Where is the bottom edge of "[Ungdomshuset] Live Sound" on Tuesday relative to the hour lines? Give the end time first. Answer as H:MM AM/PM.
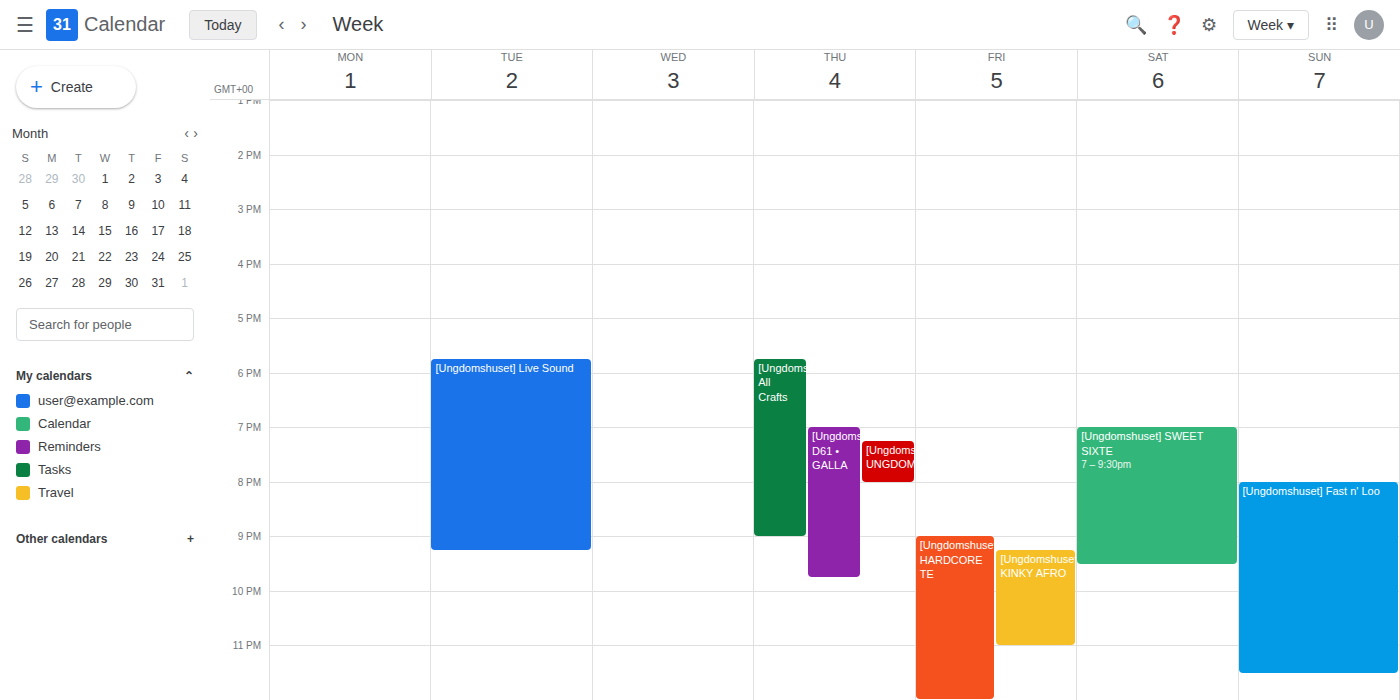
9:15 PM -- neither: a quarter of the way from the 9 PM line to the 10 PM line.